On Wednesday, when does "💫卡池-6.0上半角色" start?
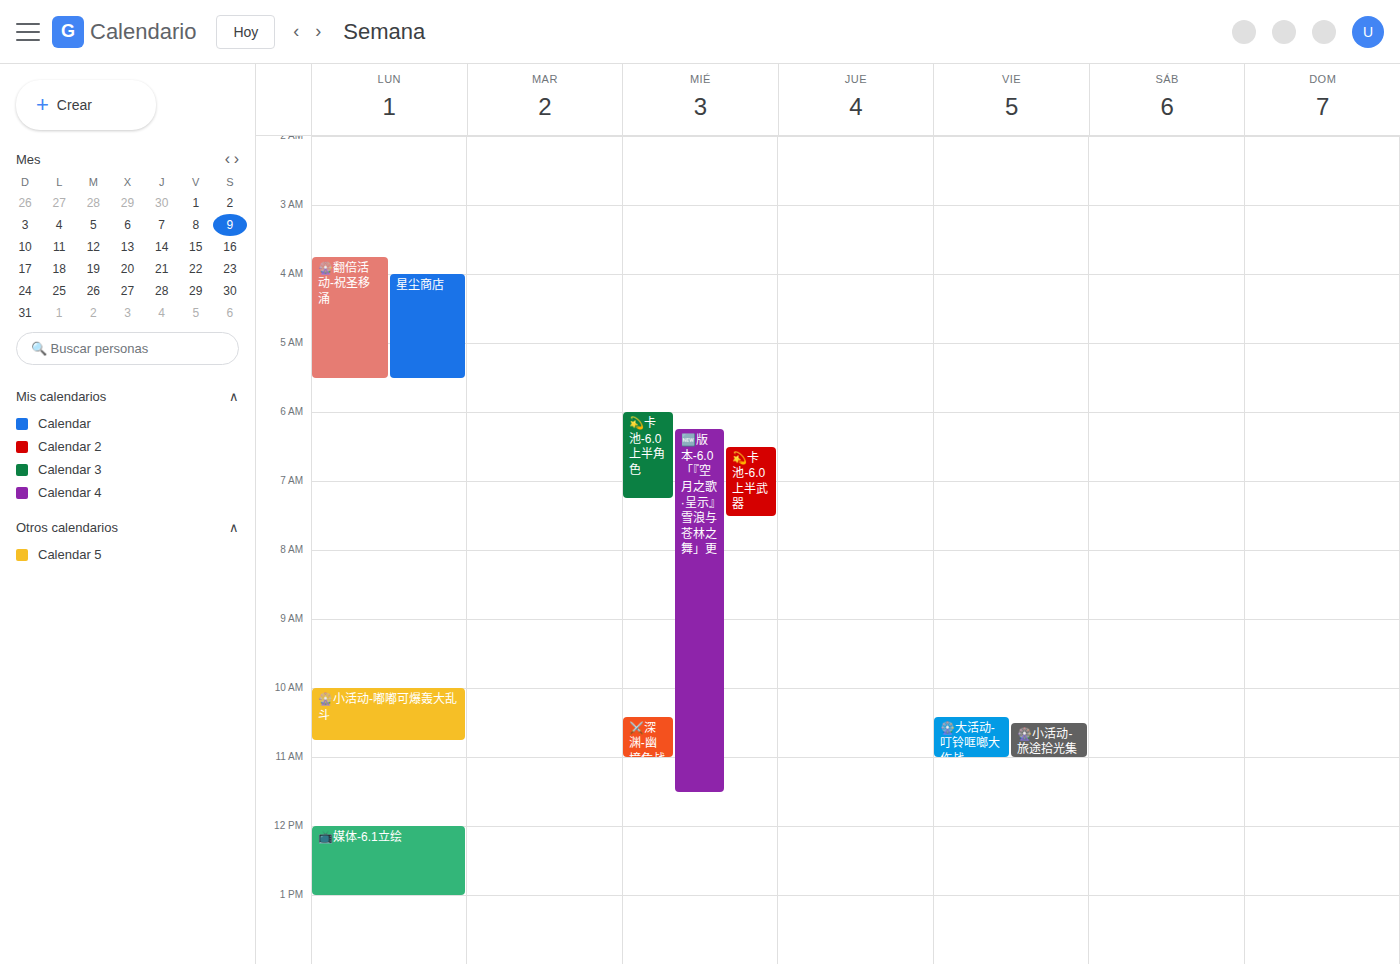
6:00 AM